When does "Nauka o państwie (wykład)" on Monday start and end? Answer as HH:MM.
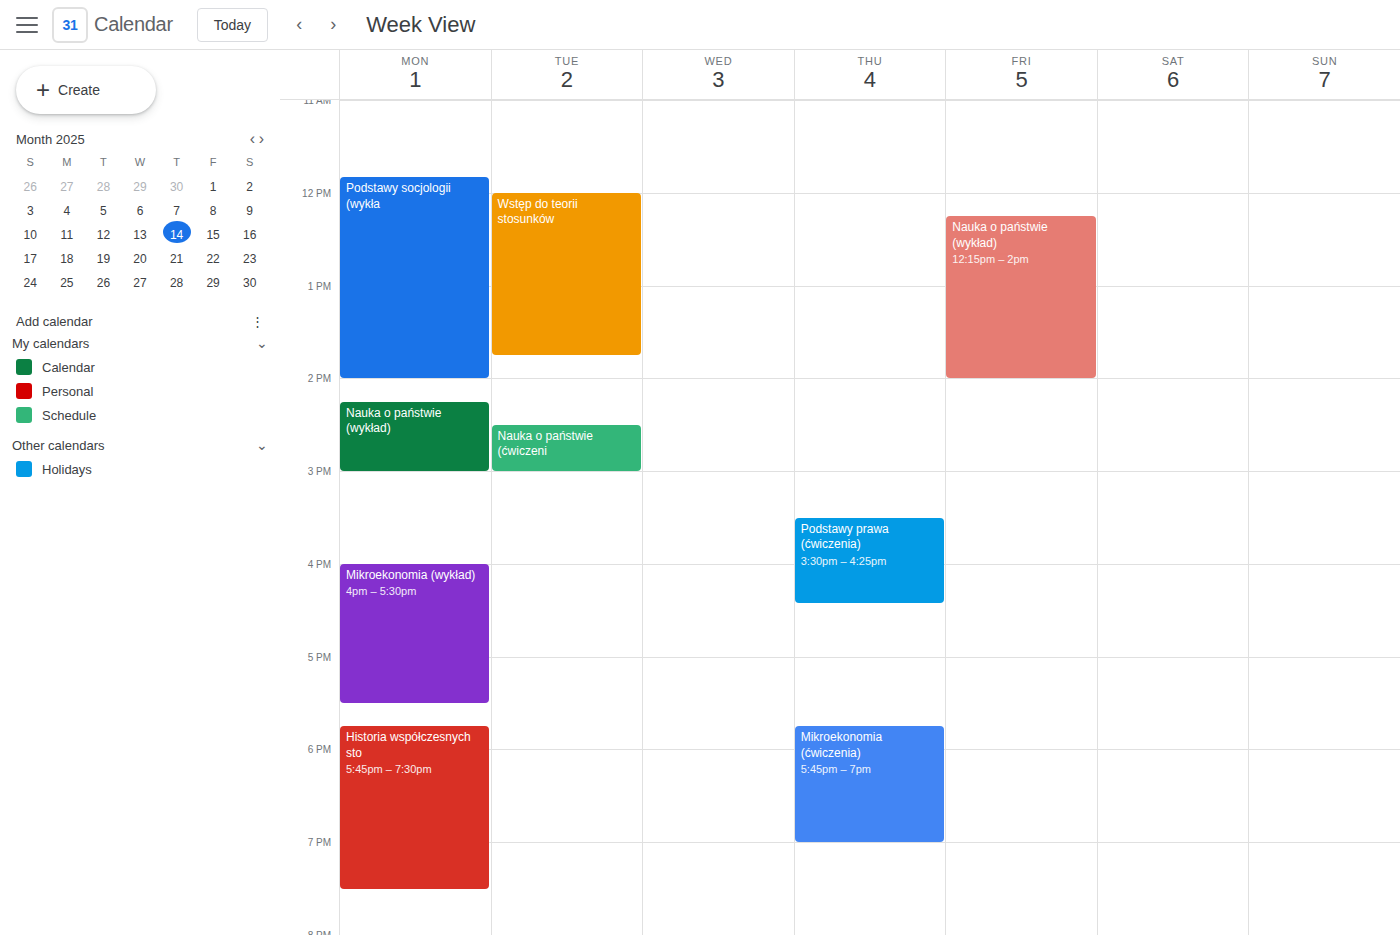
14:15 to 15:00